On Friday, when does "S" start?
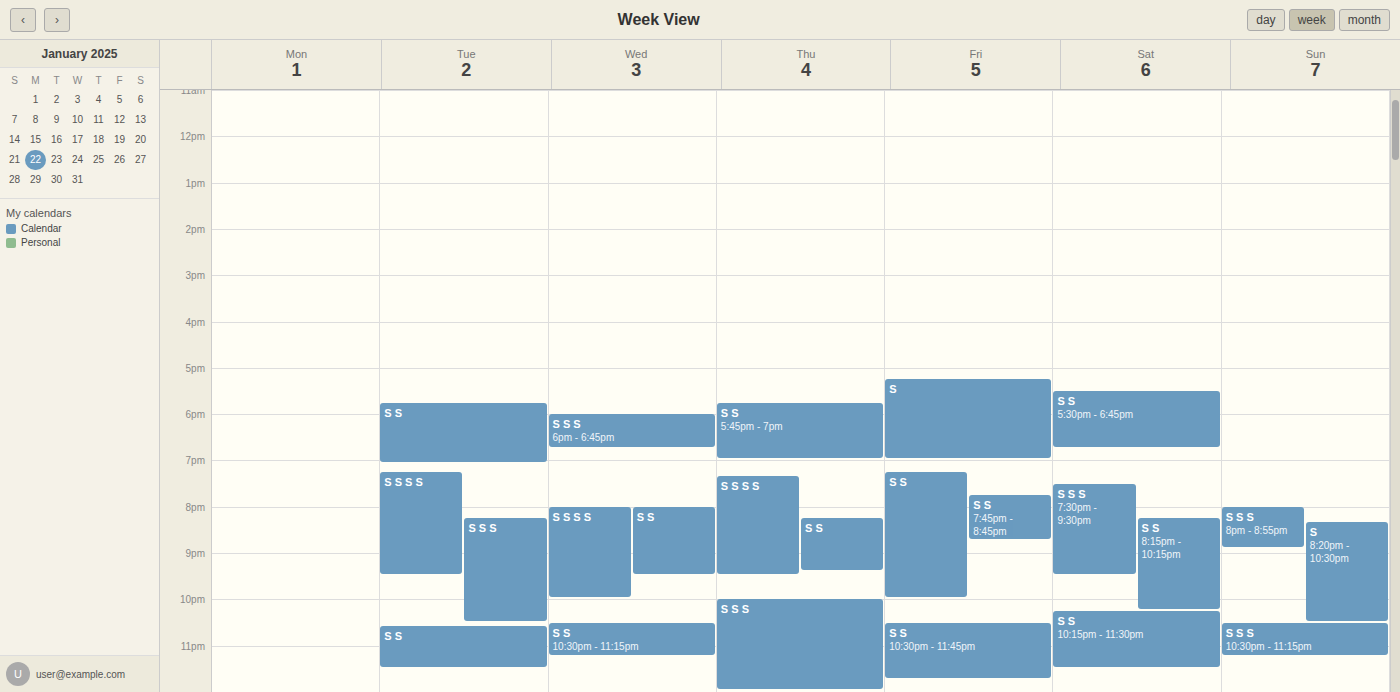
17:15